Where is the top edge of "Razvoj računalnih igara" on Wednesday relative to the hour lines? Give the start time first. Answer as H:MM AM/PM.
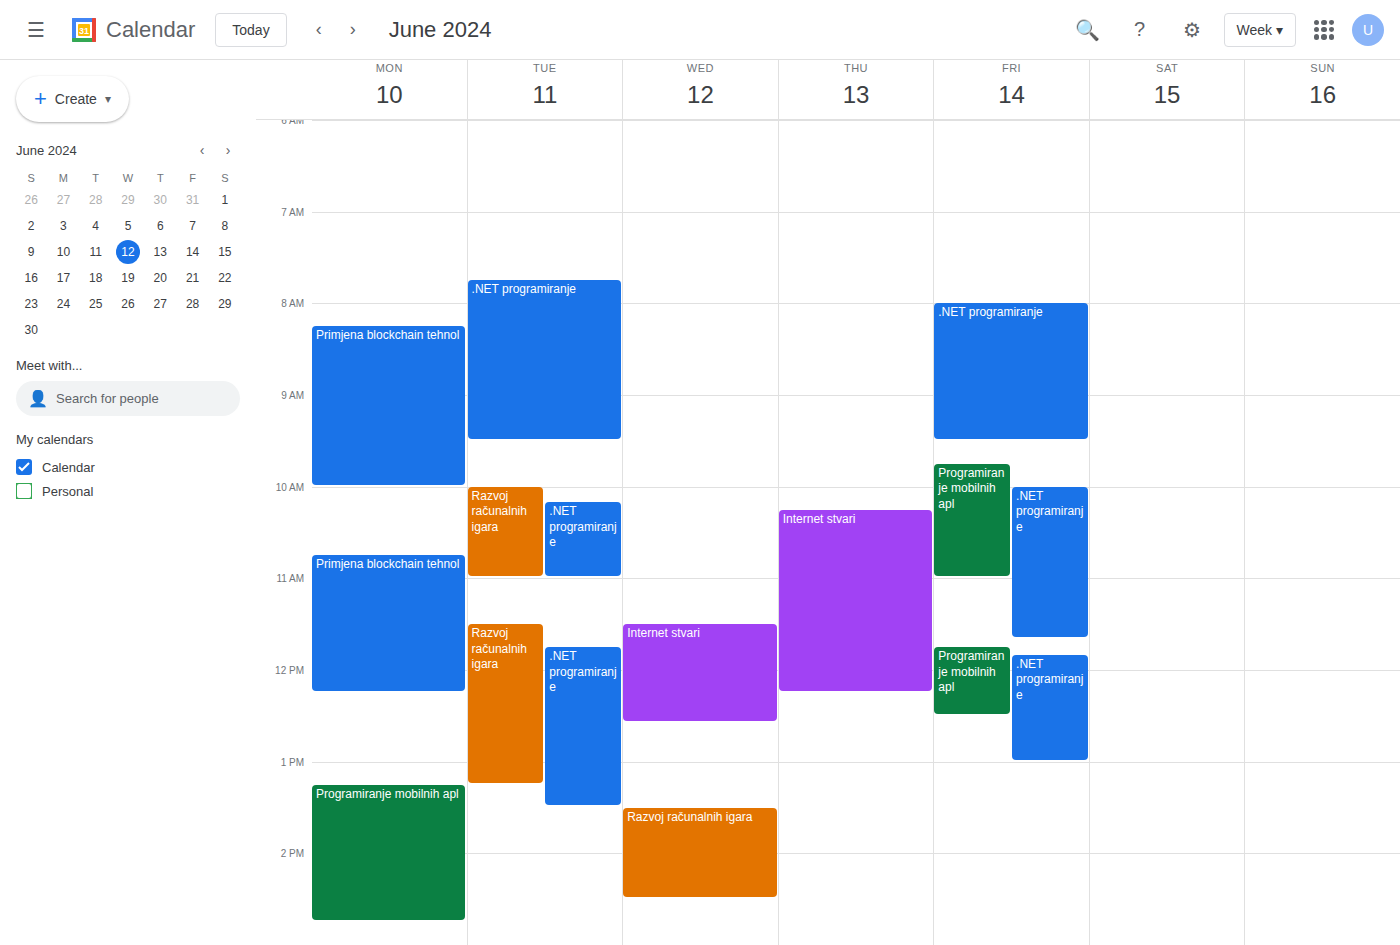
1:30 PM -- halfway between the 1 PM and 2 PM lines.